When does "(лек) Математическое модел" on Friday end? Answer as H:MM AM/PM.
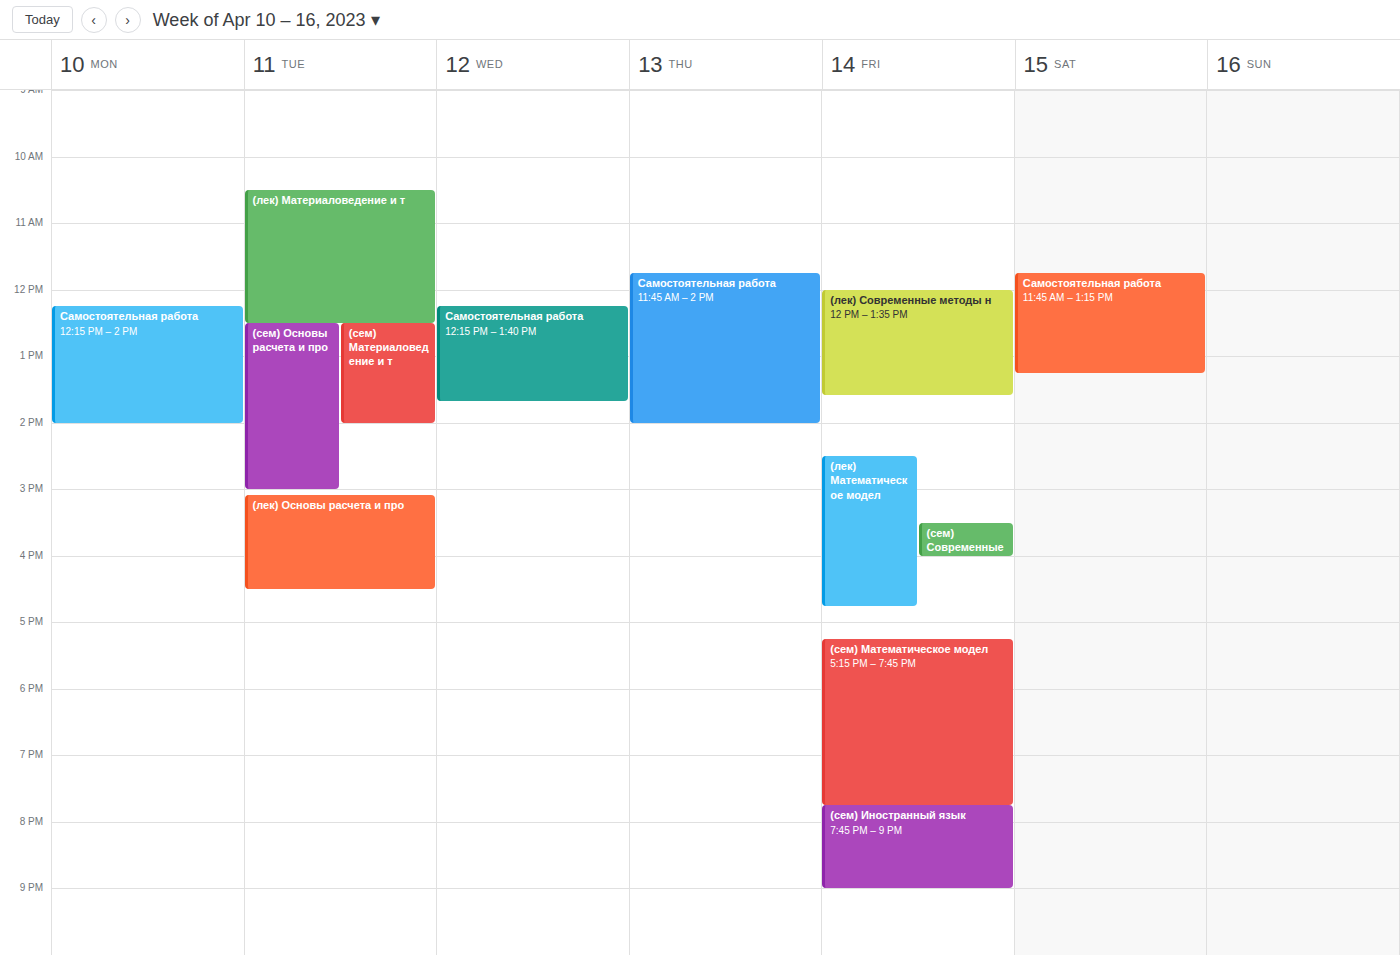
4:45 PM